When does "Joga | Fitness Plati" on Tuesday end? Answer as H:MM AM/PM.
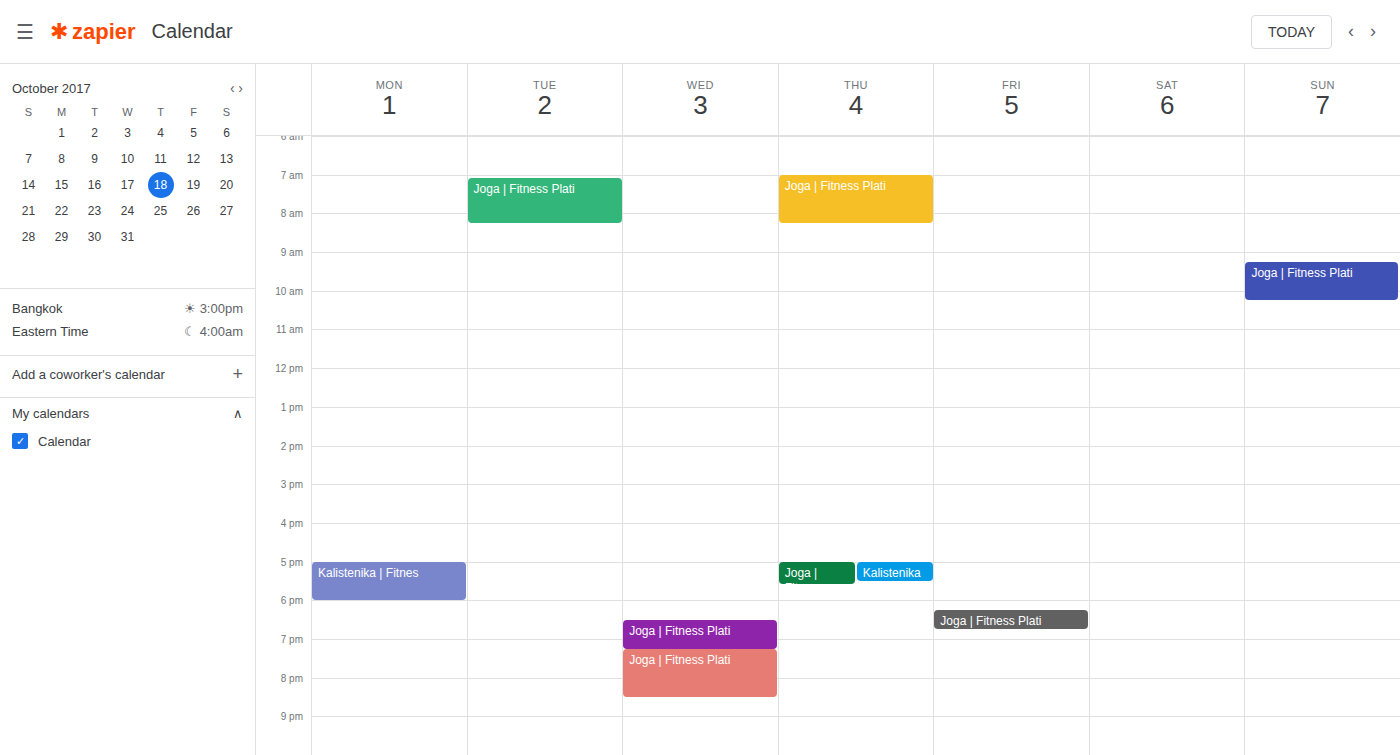
8:15 AM